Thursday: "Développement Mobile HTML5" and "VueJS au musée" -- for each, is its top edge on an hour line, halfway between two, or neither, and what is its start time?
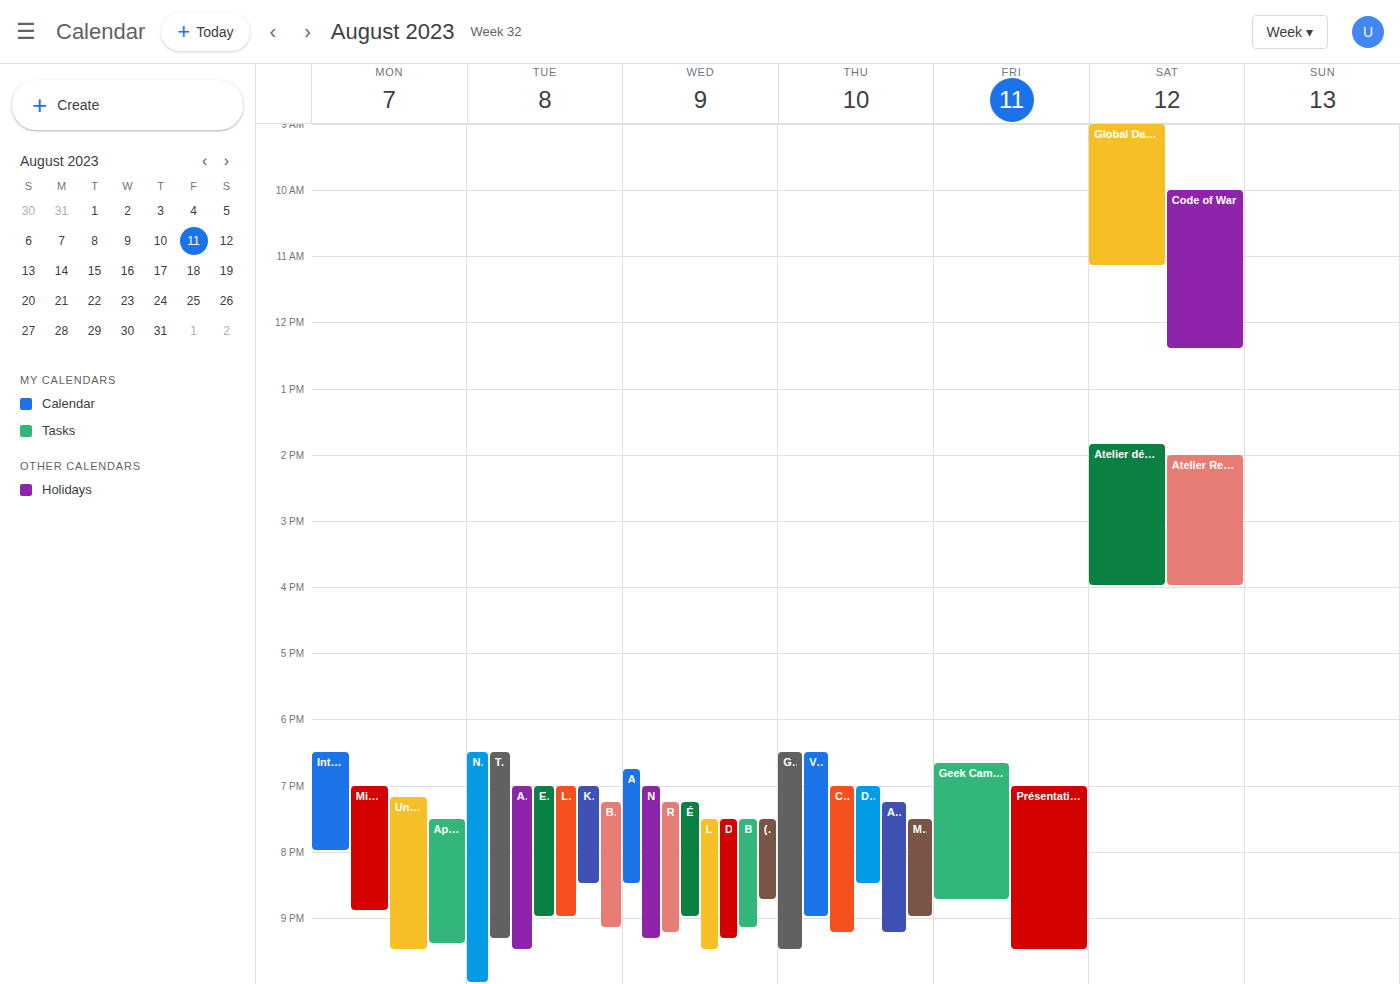
"Développement Mobile HTML5": 7:00 PM, exactly on the 7 PM line. "VueJS au musée": 6:30 PM, halfway between the 6 PM and 7 PM lines.